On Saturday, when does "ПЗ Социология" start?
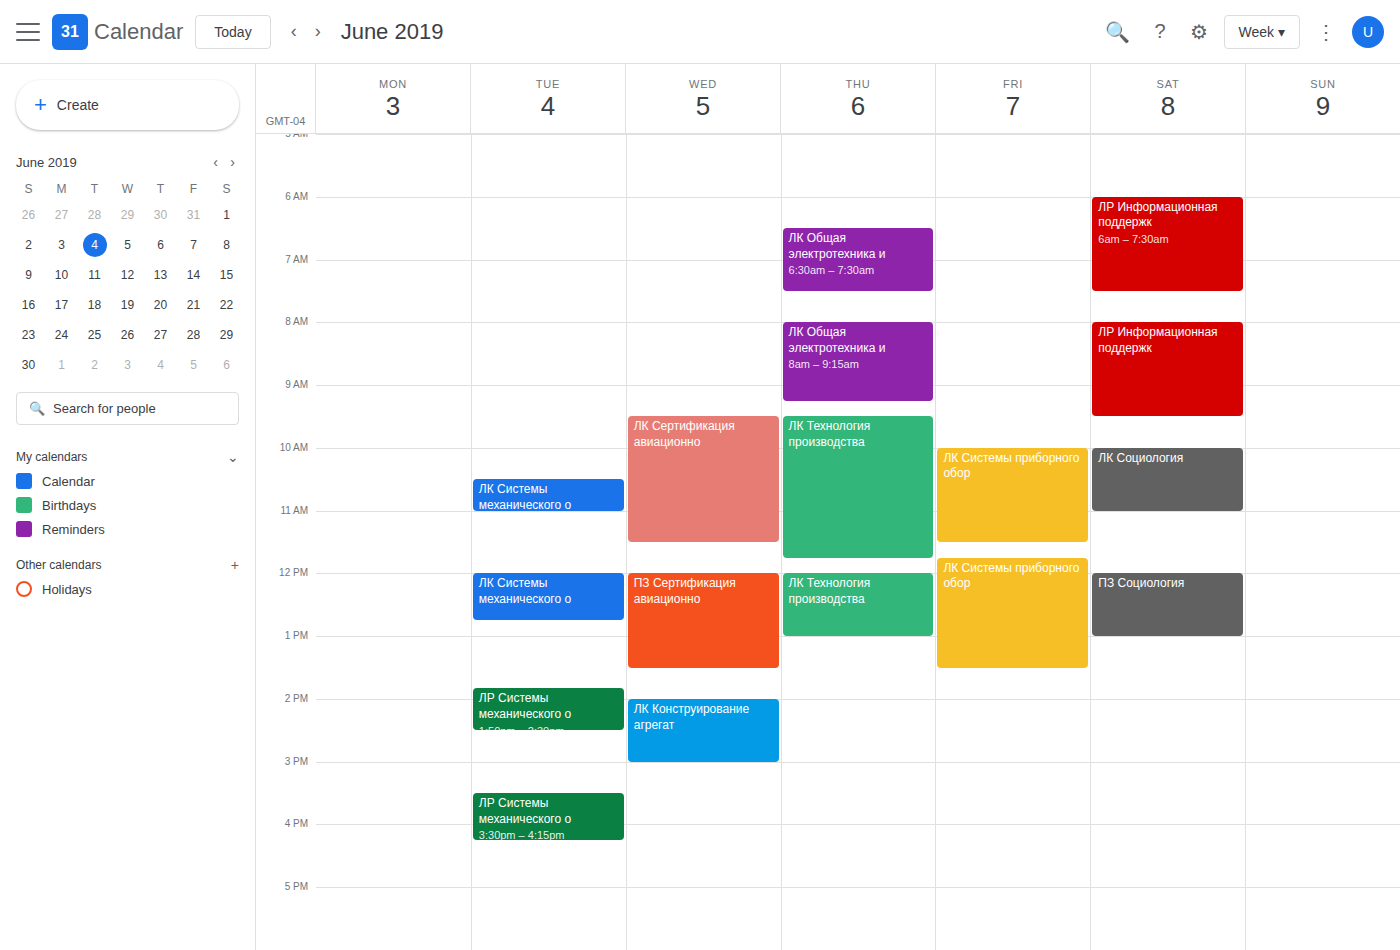
12:00 PM